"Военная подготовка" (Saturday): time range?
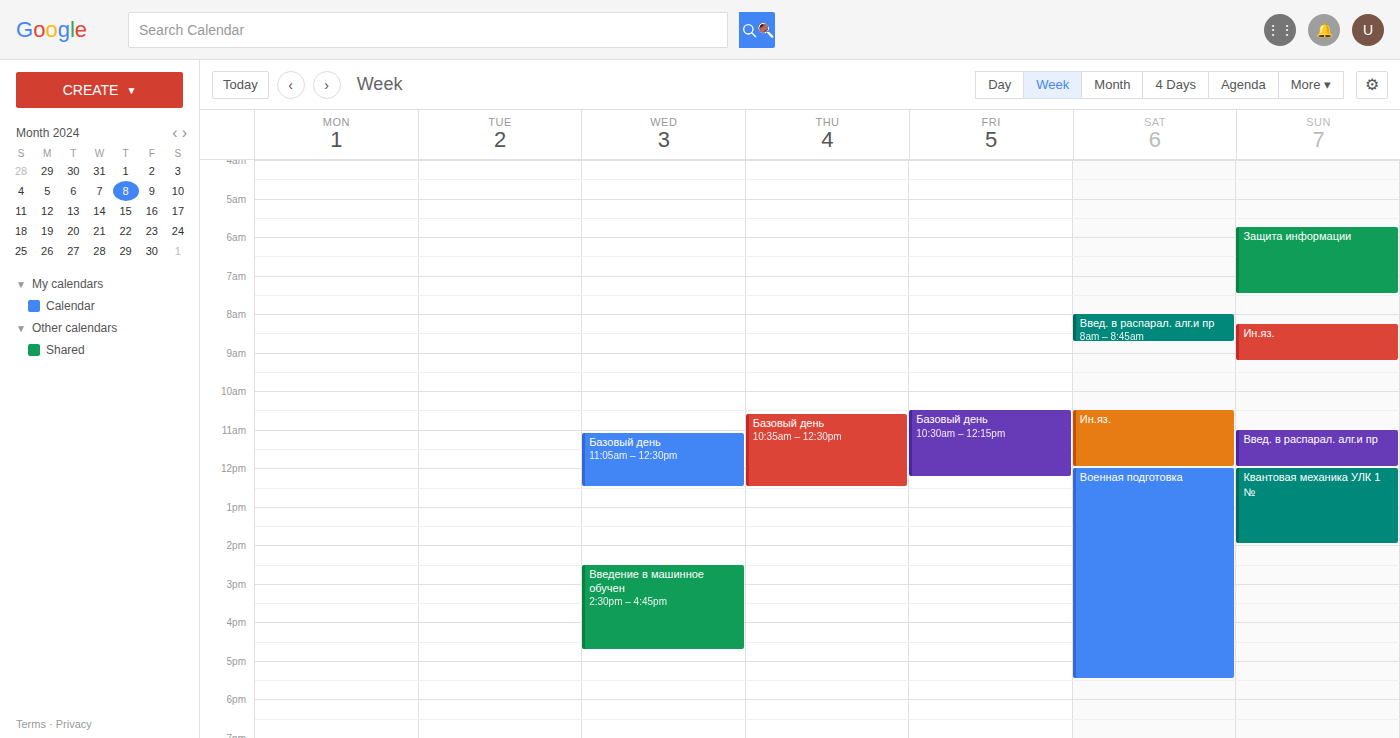
12:00 PM to 5:30 PM